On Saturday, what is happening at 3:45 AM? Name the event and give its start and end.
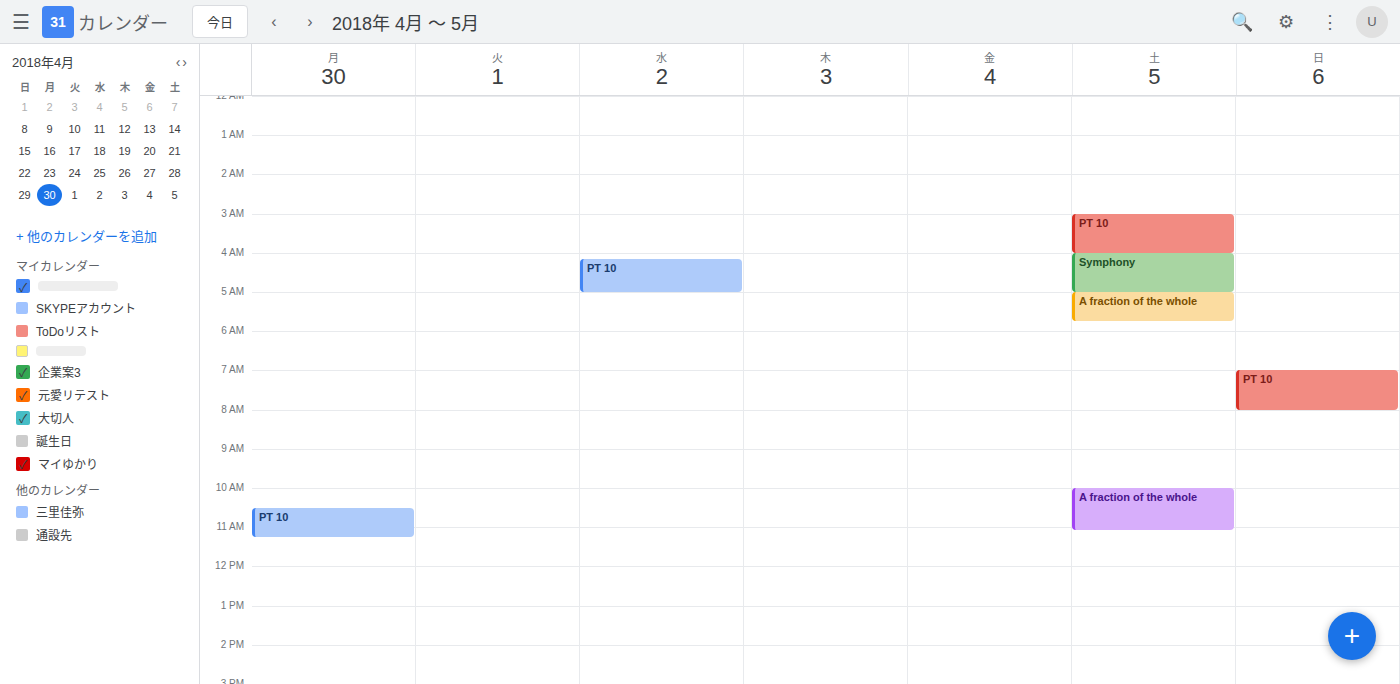
"PT 10", 3:00 AM to 4:00 AM